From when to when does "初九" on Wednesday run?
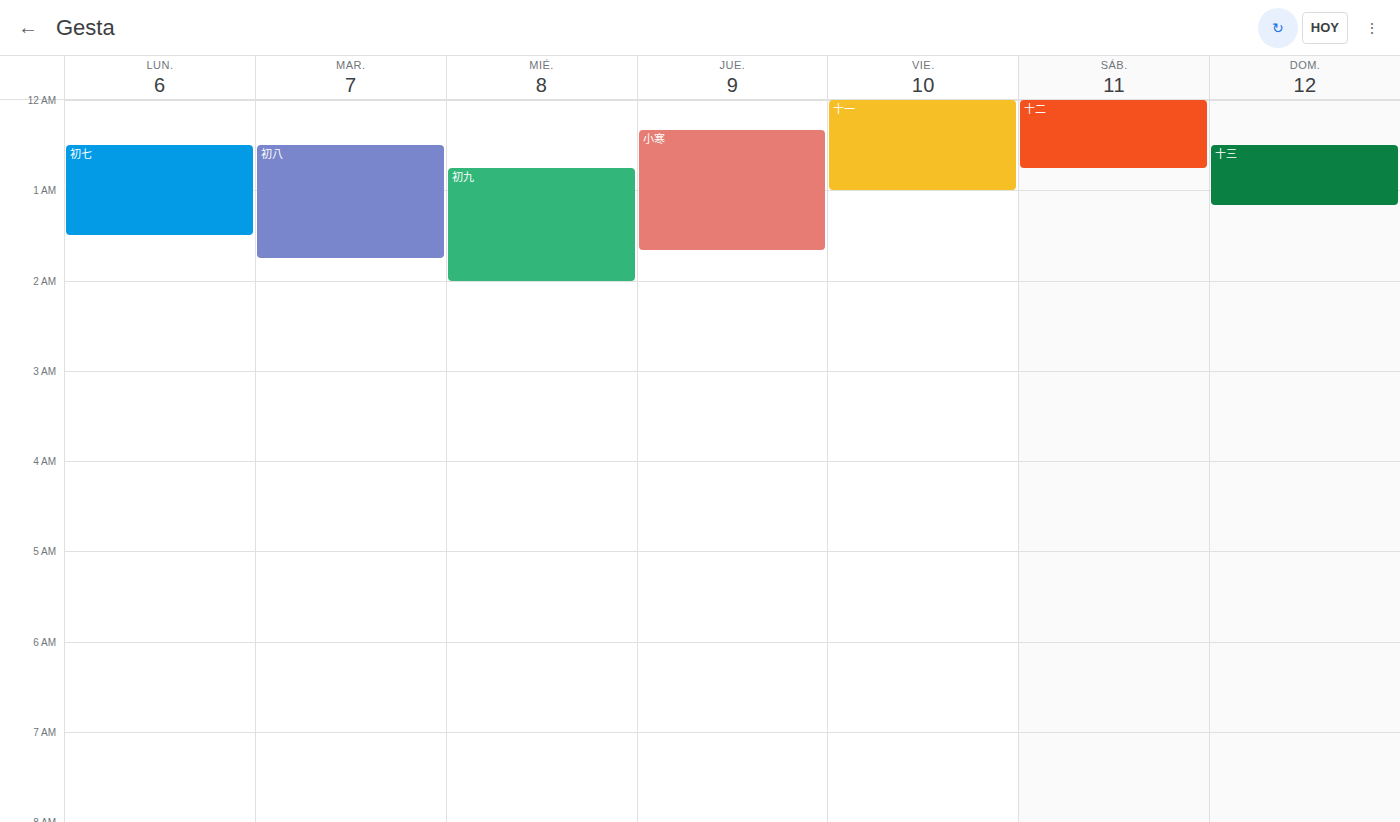
12:45 AM to 2:00 AM